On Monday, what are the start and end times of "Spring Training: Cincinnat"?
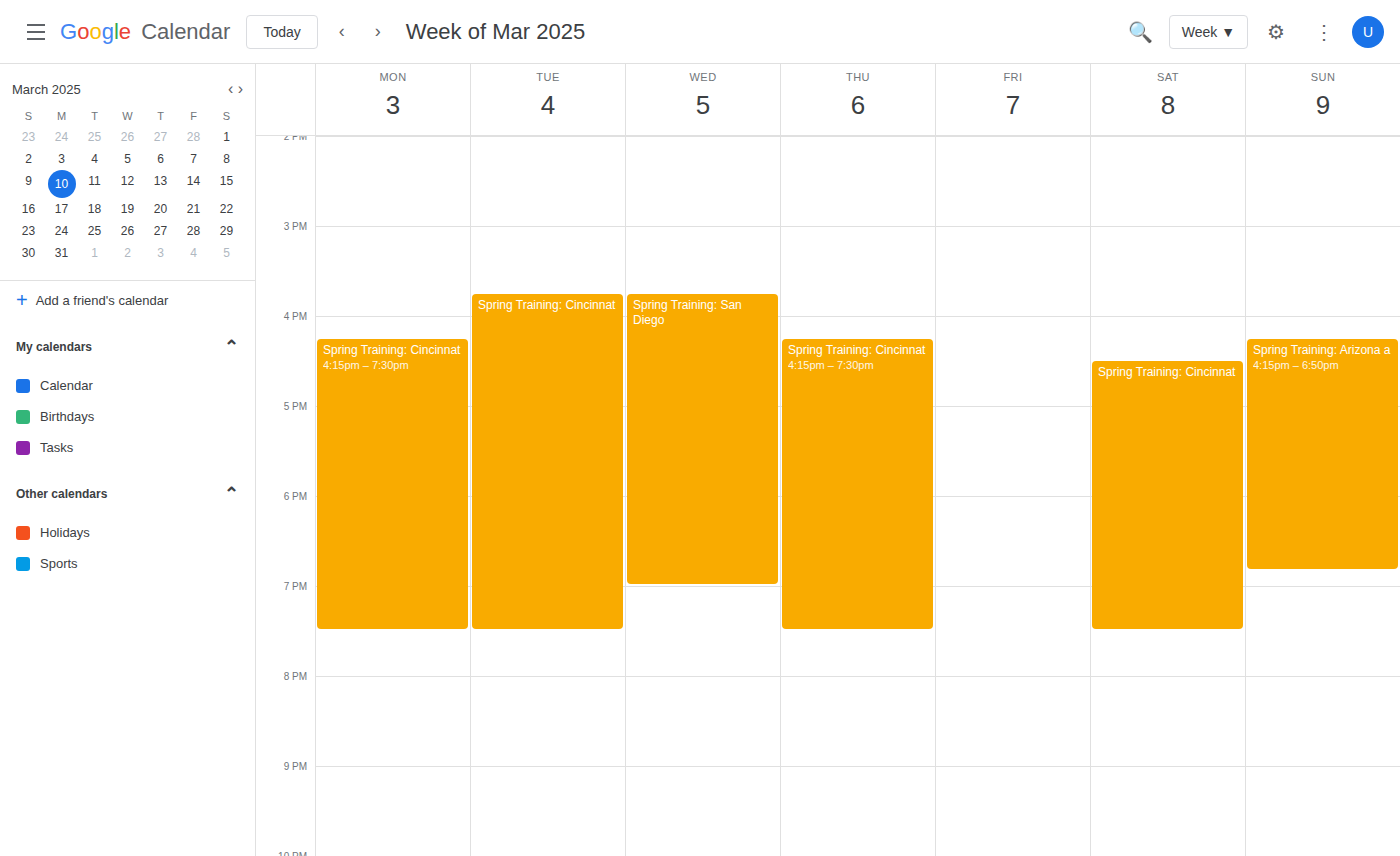
4:15 PM to 7:30 PM